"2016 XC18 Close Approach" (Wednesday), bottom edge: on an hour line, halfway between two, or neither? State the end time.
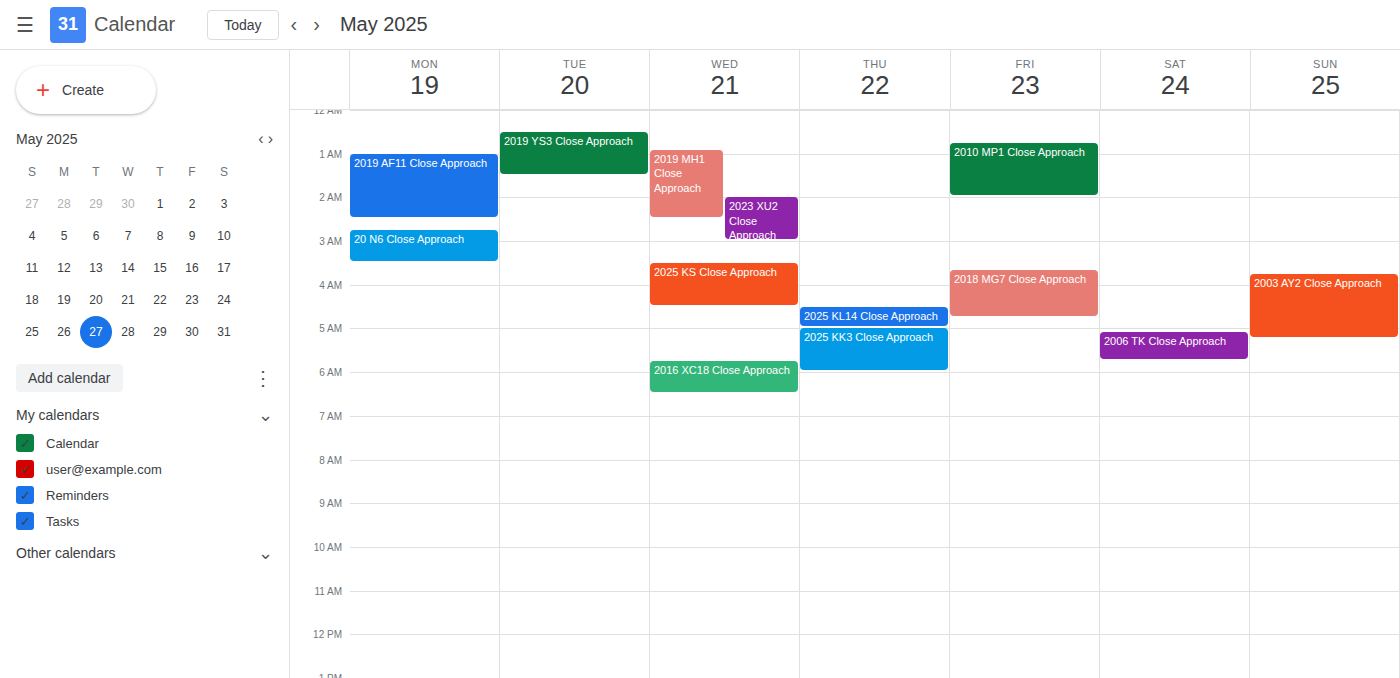
6:30 AM -- halfway between the 6 AM and 7 AM lines.